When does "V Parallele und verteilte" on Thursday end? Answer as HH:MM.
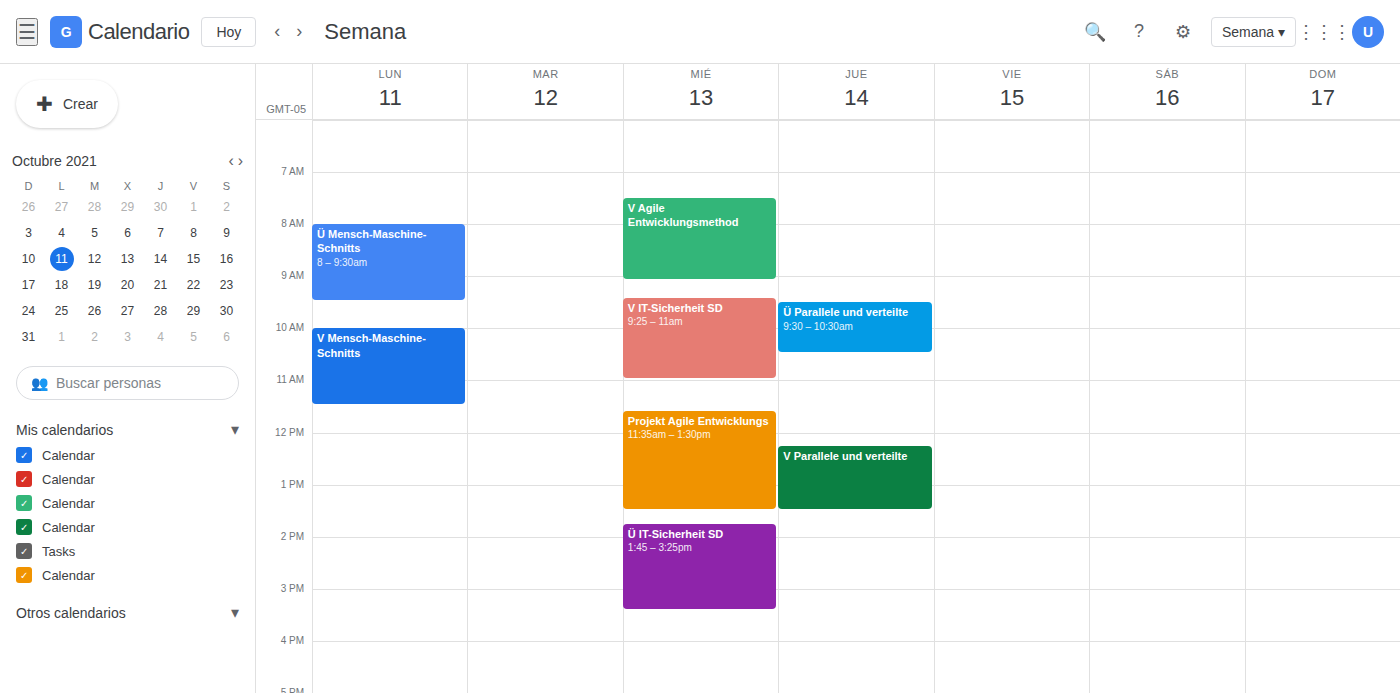
13:30